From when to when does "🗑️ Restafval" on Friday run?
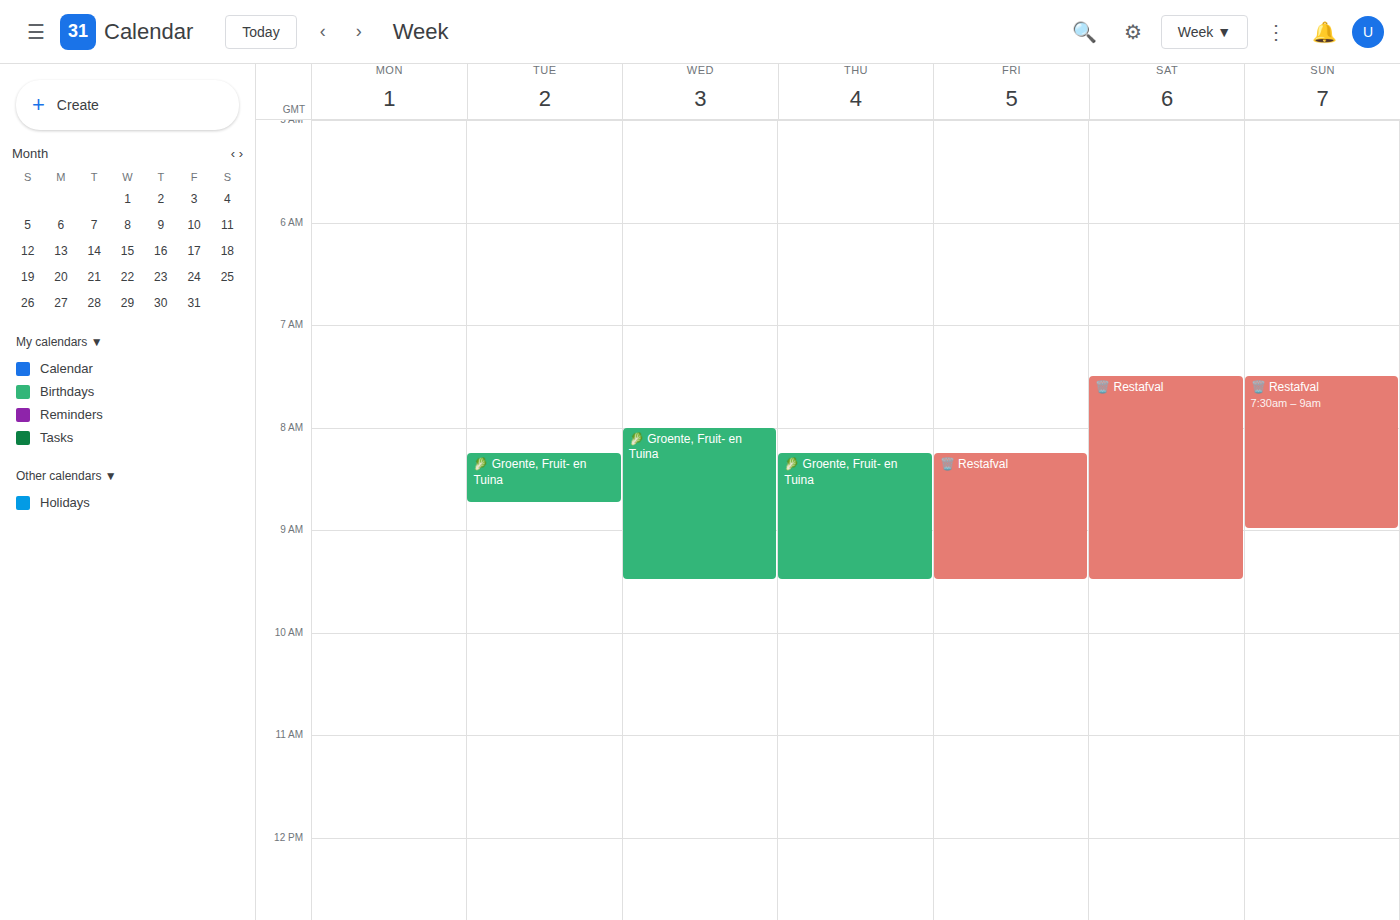
08:15 to 09:30